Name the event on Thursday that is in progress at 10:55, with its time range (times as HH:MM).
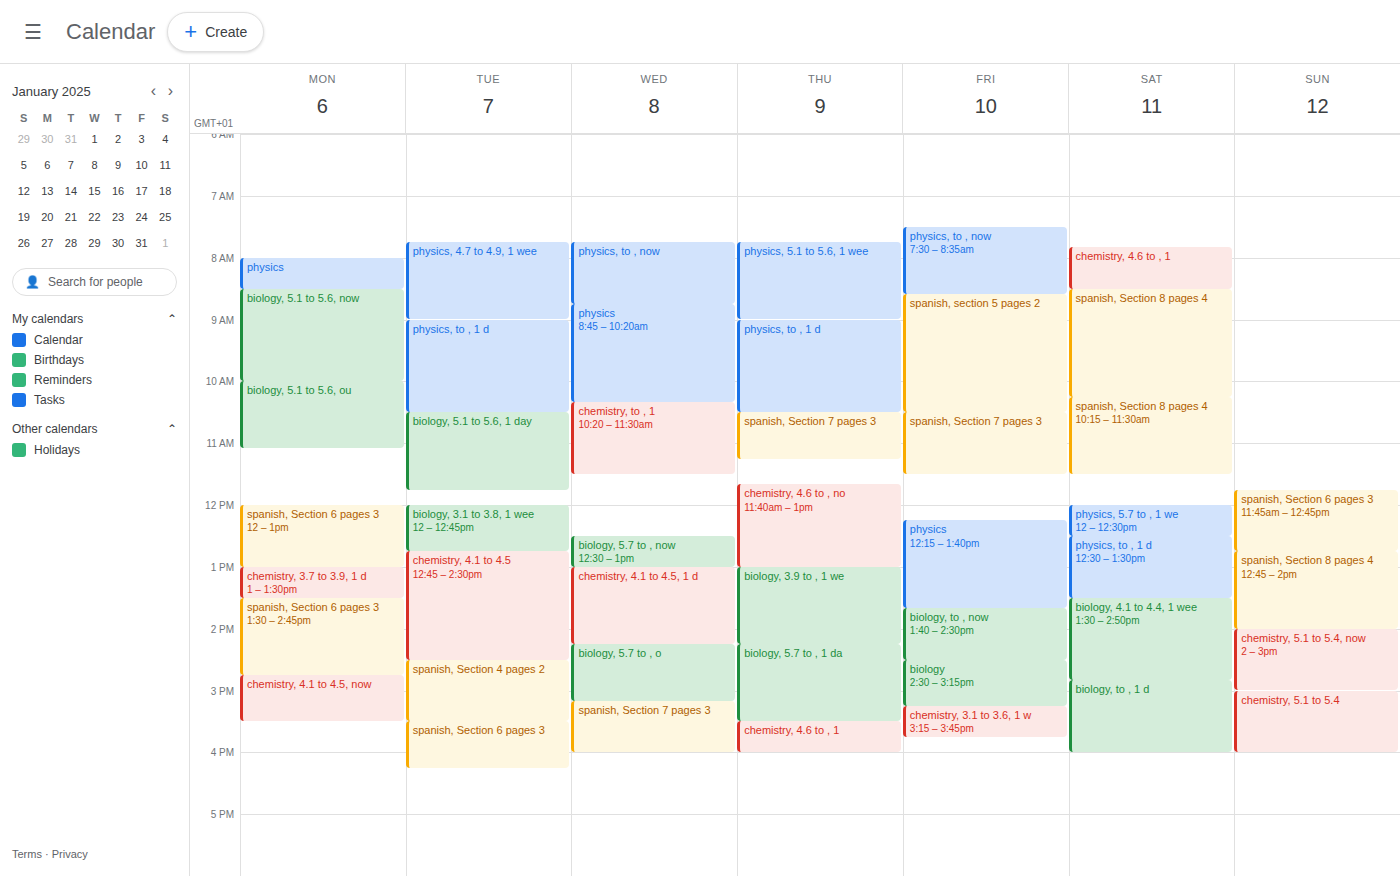
"spanish, Section 7 pages 3", 10:30 to 11:15